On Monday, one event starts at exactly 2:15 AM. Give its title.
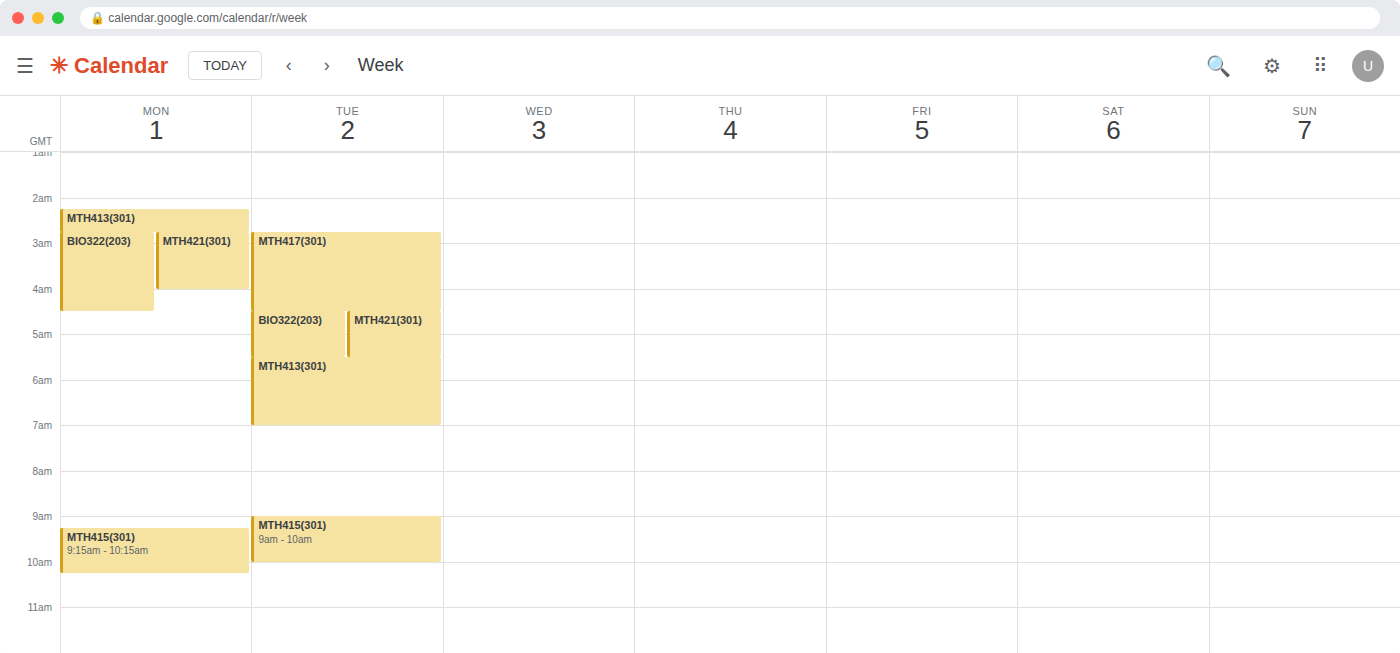
"MTH413(301)"